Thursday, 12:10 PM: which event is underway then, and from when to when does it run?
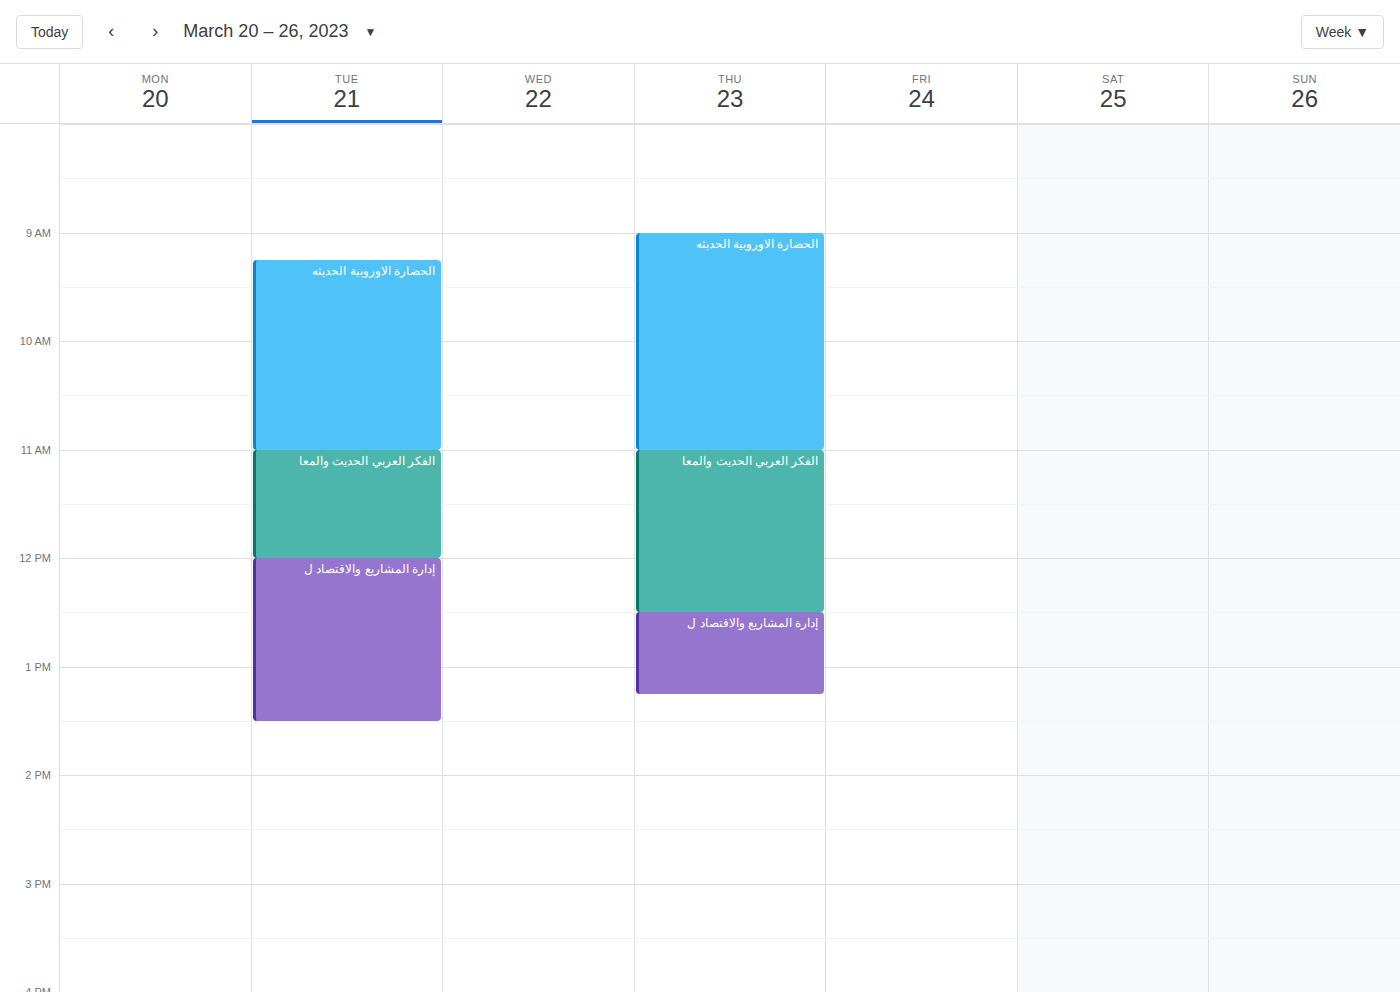
"الفكر العربي الحديث والمعا", 11:00 AM to 12:30 PM